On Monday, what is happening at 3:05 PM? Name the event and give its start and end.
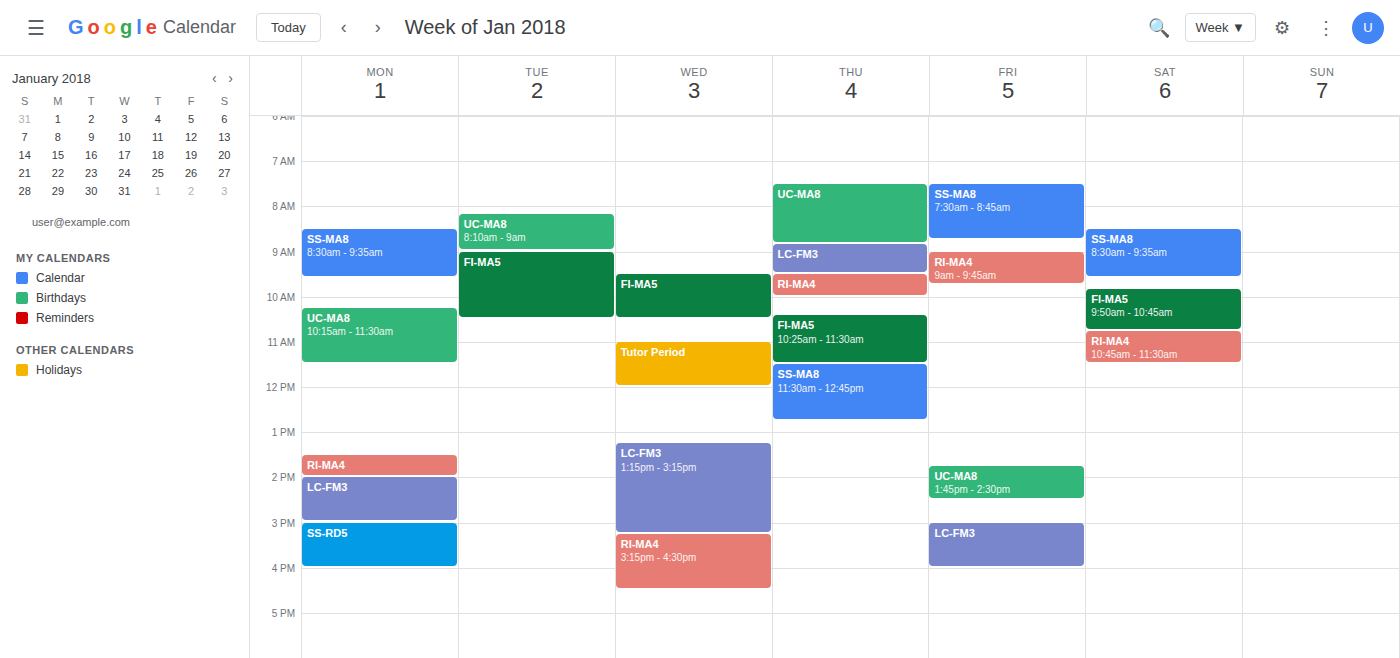
"SS-RD5", 3:00 PM to 4:00 PM